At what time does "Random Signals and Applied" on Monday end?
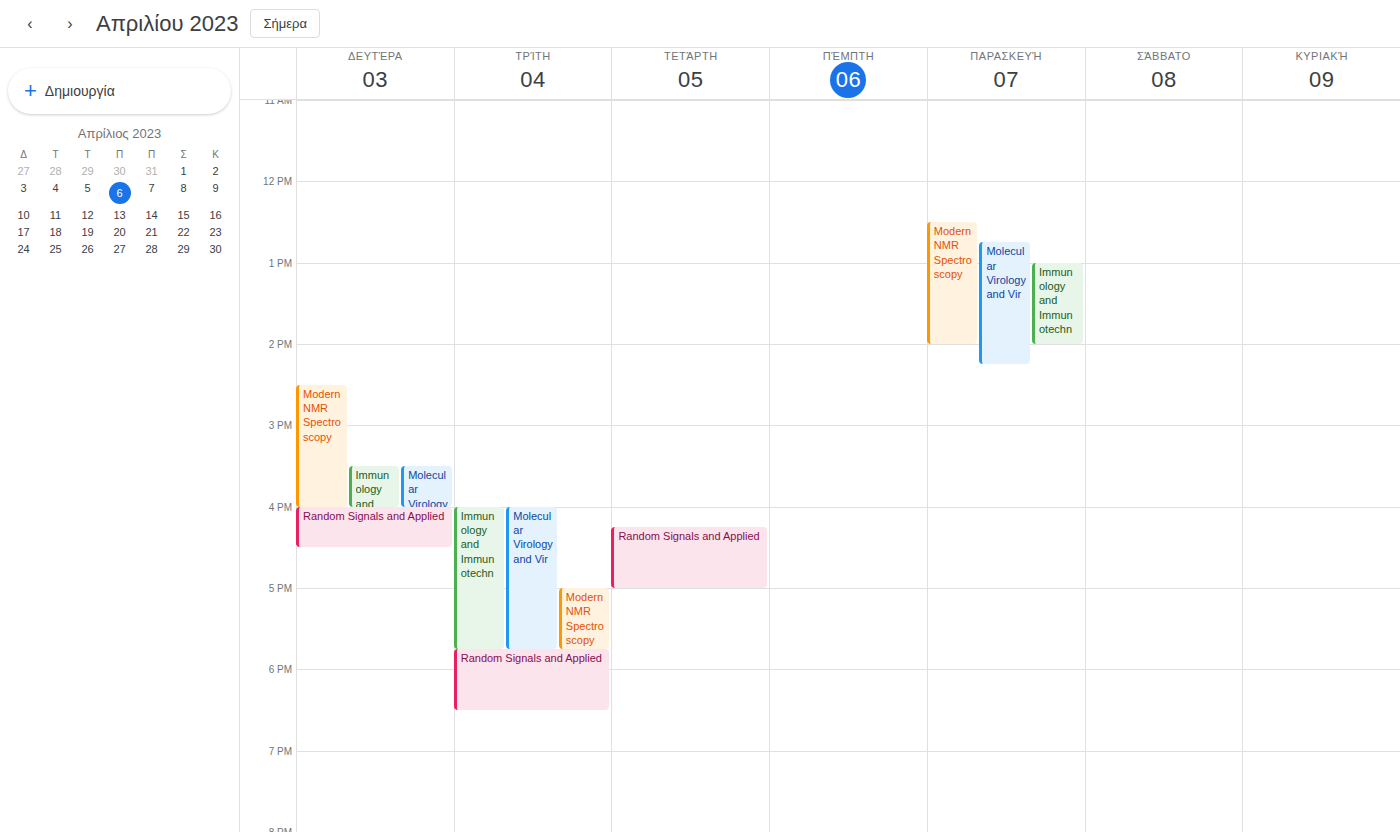
4:30 PM